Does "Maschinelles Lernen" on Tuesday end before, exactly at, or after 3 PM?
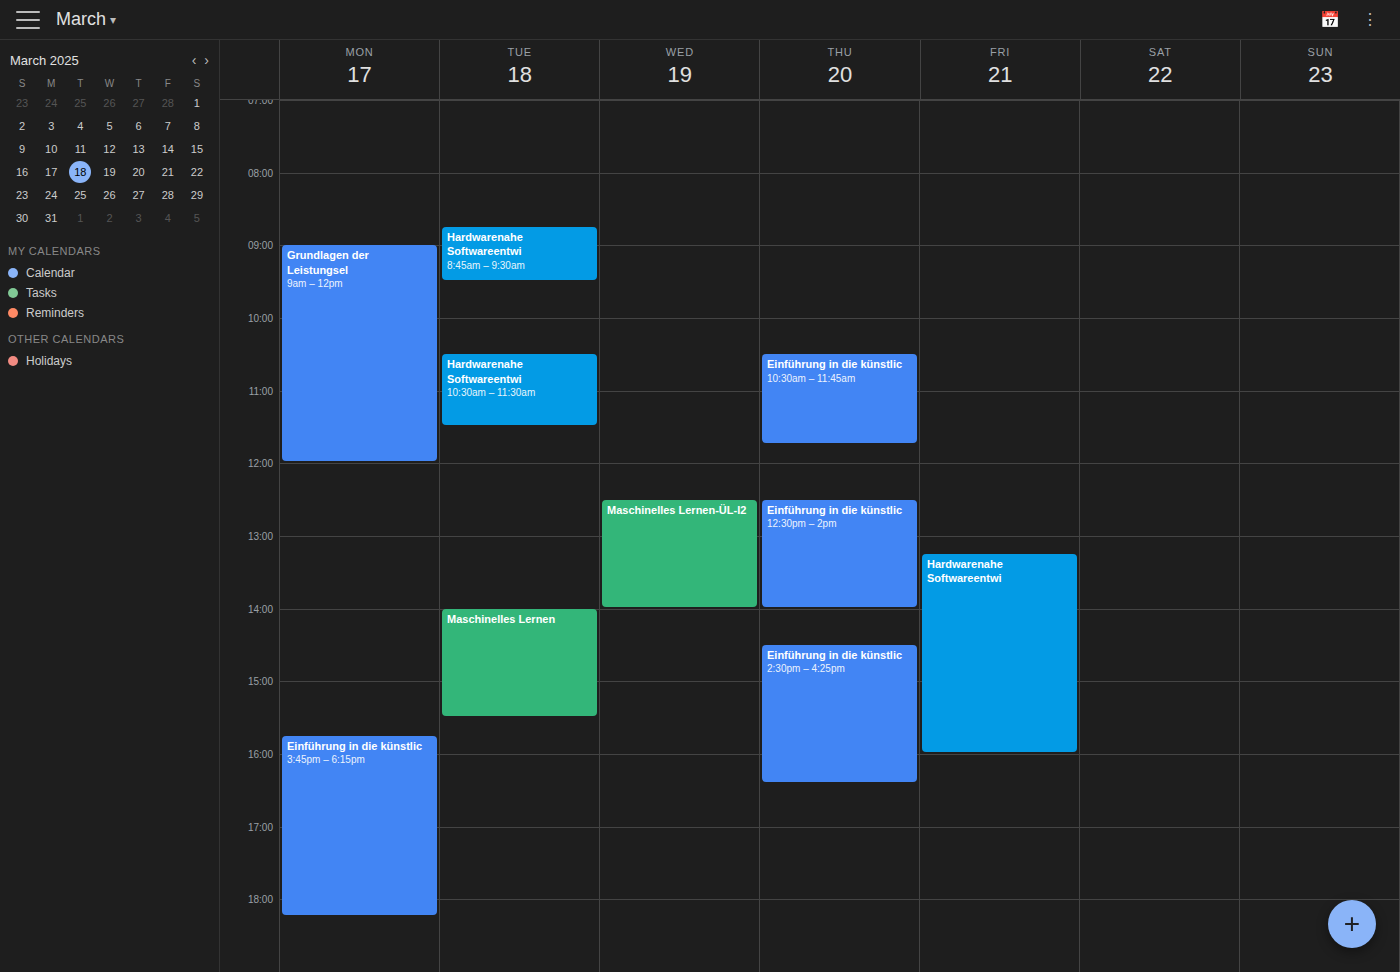
3:30 PM -- after 3 PM, 30 minutes below the 3 PM line.